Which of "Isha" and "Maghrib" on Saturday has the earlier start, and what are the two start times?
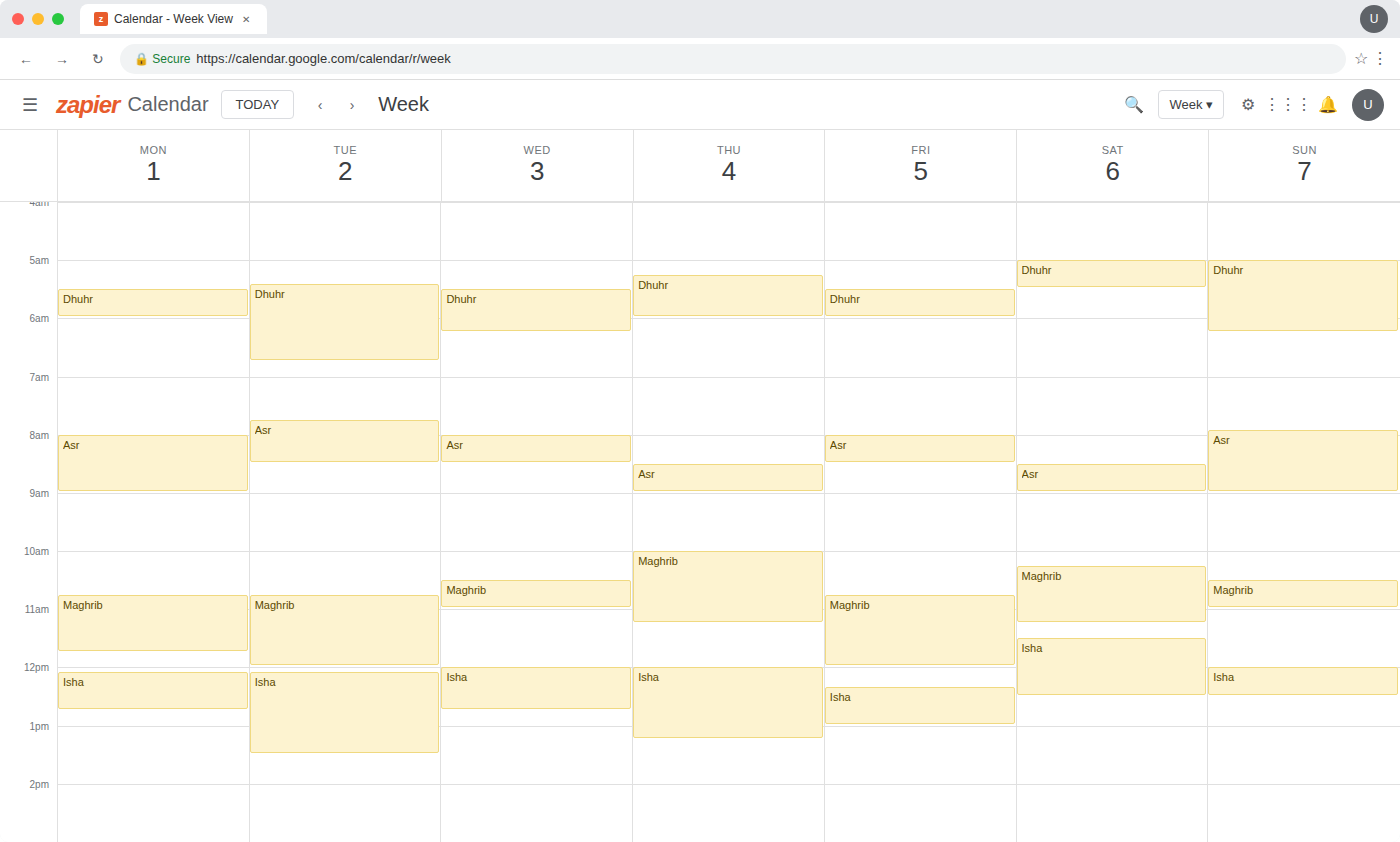
"Maghrib" 10:15 AM; "Isha" 11:30 AM.